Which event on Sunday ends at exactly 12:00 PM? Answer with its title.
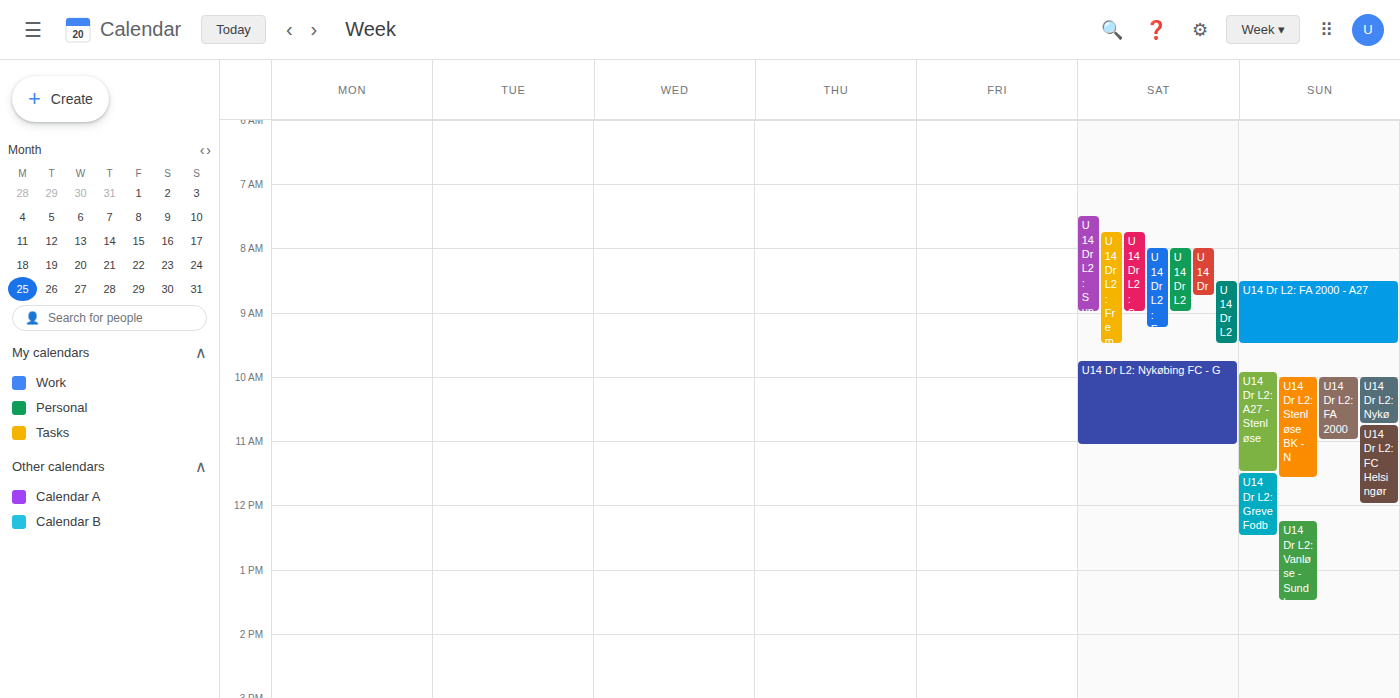
"U14 Dr L2: FC Helsingør"